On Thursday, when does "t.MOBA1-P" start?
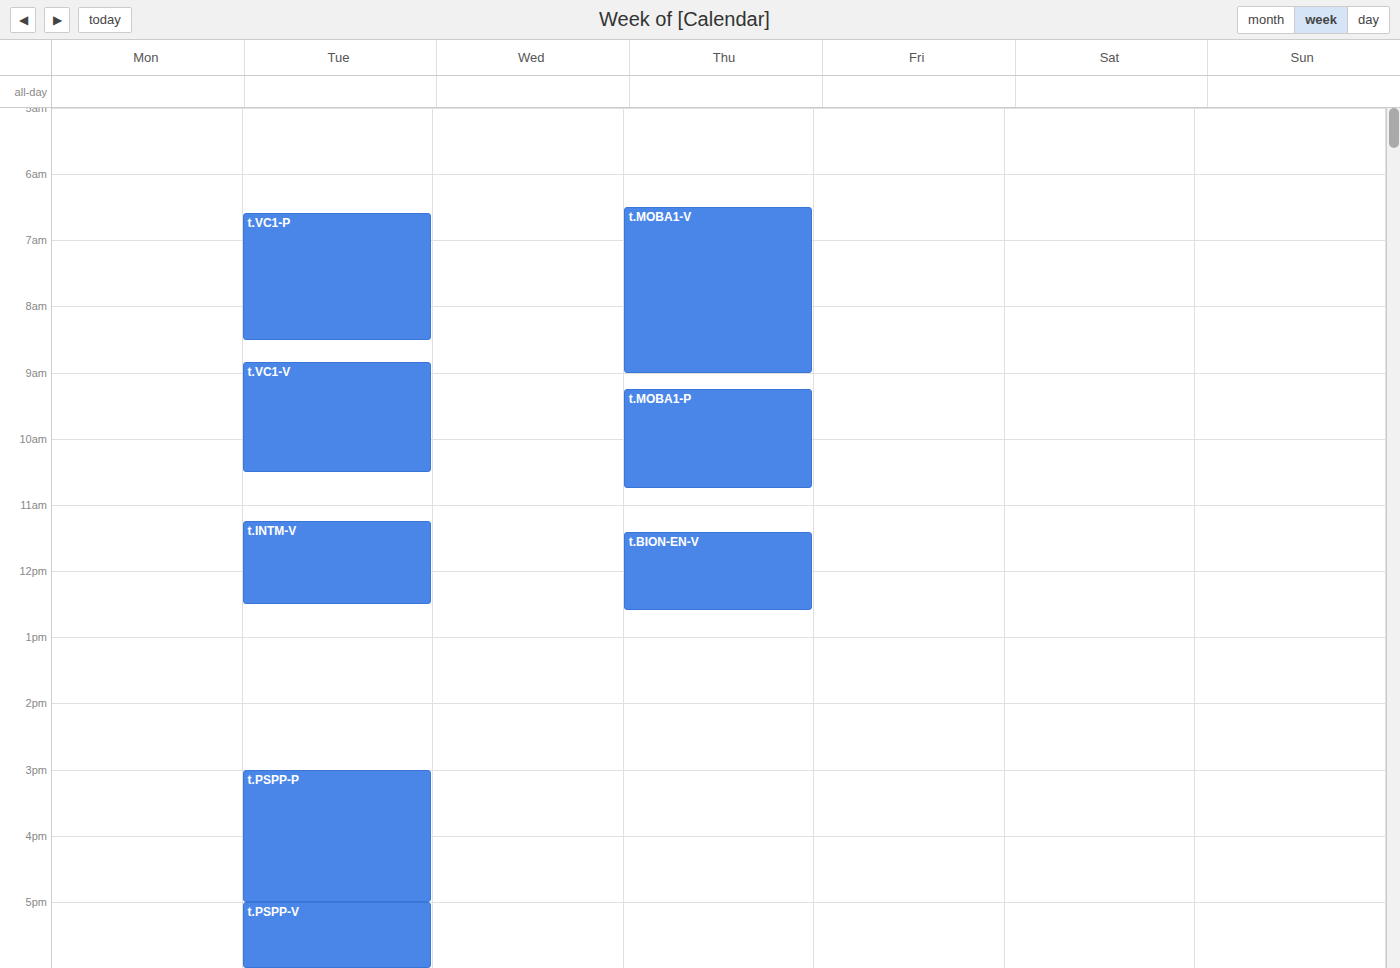
9:15 AM